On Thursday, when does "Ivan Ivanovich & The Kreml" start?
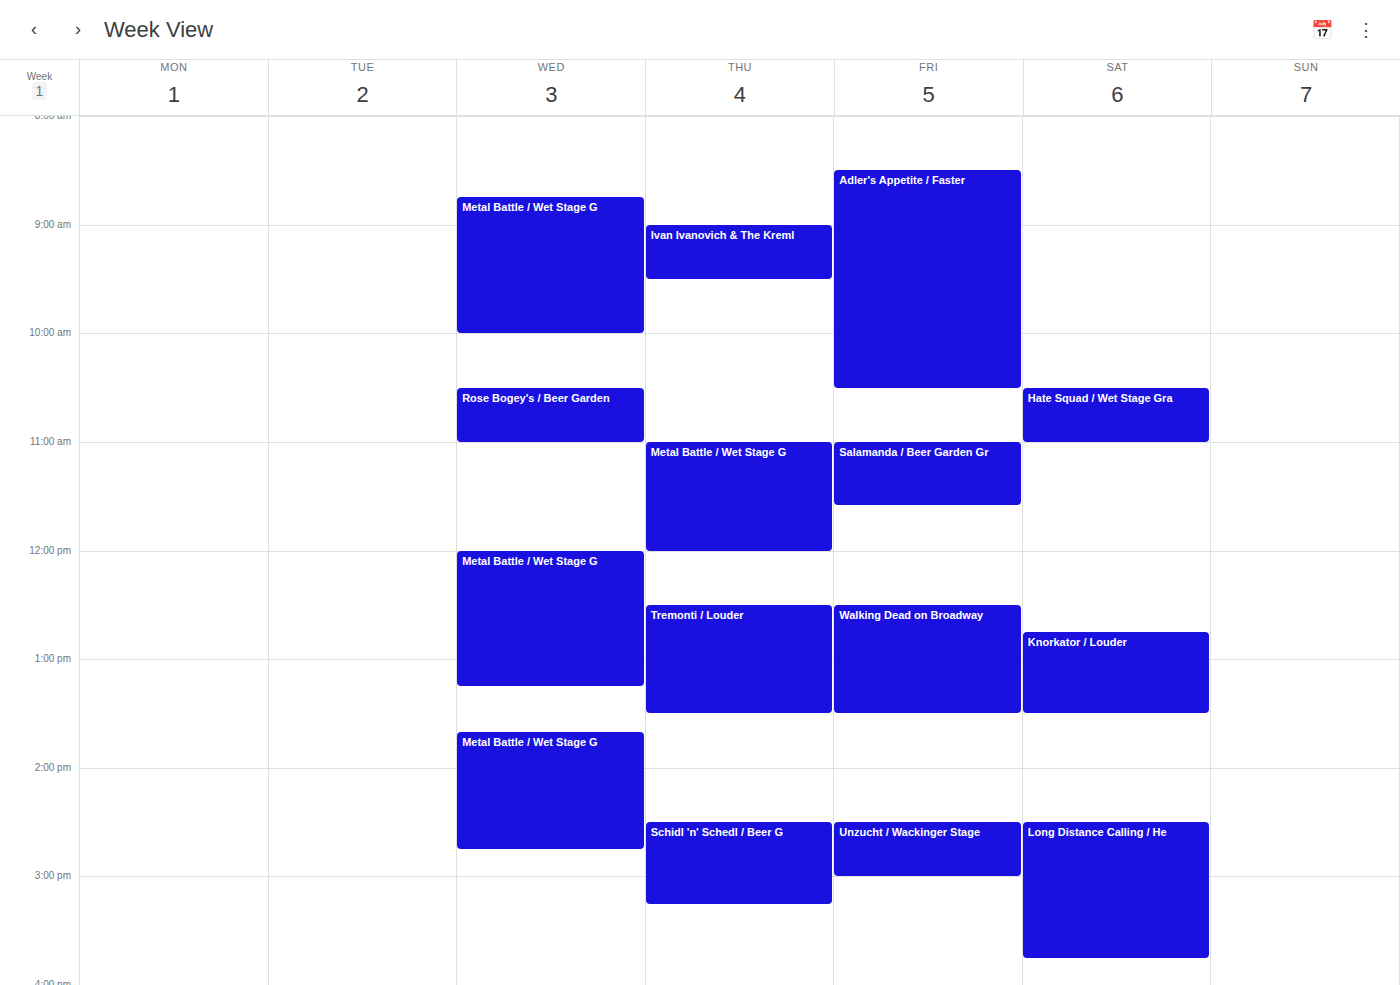
9:00 AM